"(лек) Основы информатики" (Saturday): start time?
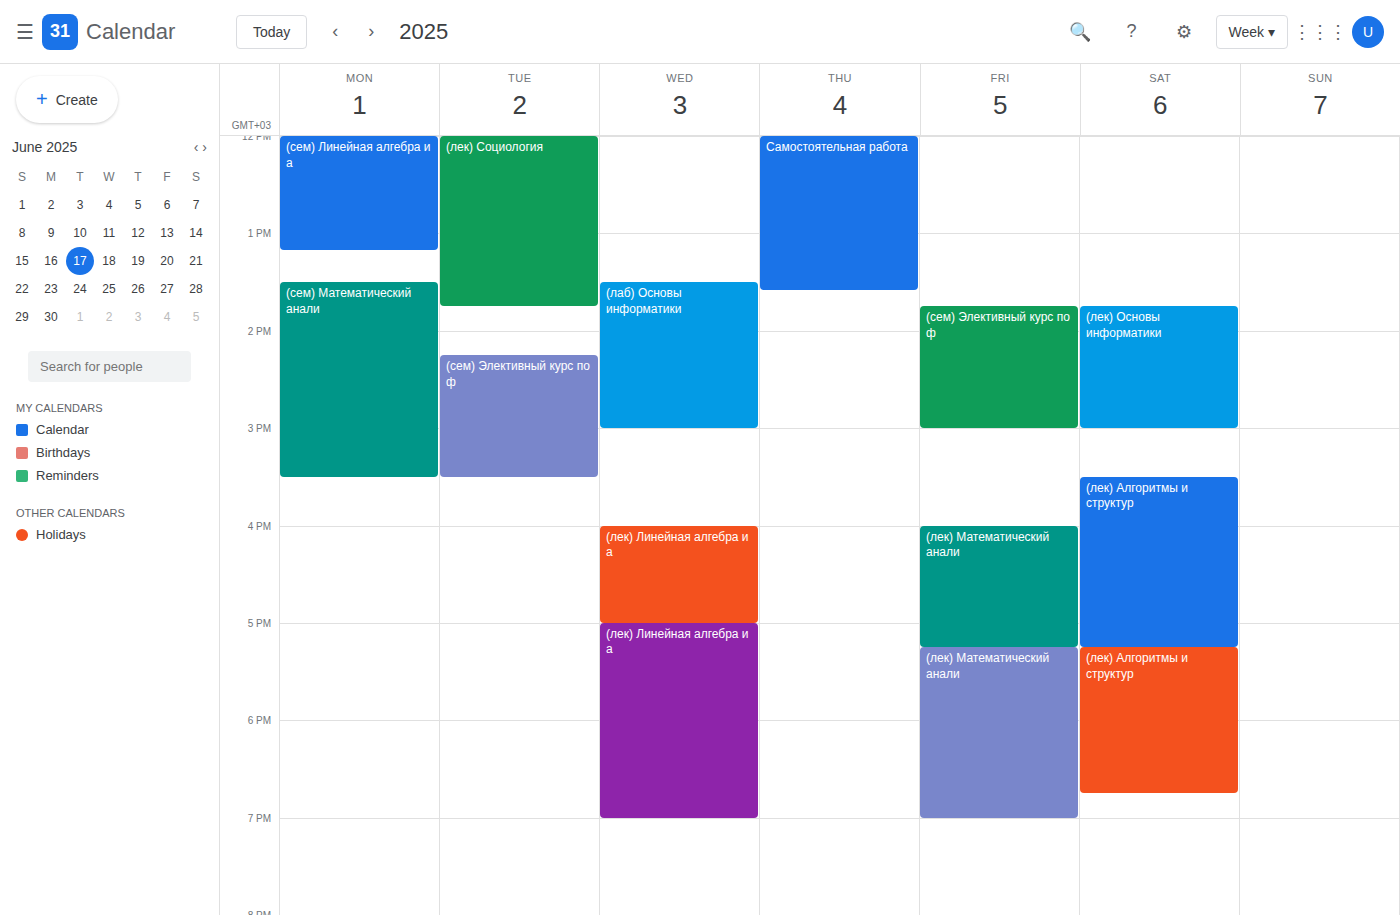
1:45 PM